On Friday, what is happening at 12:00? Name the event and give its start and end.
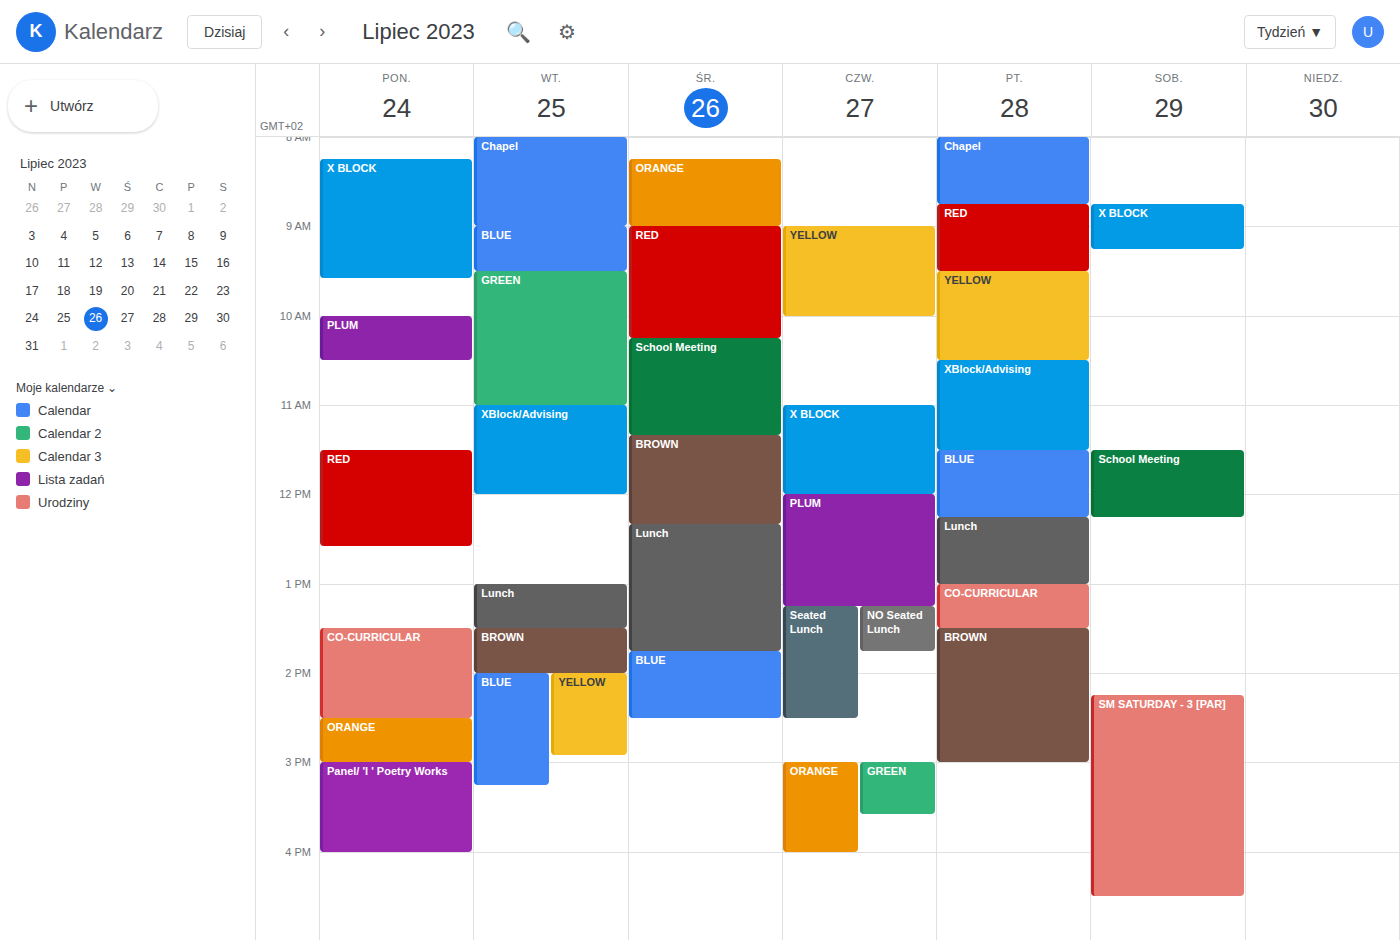
"BLUE", 11:30 to 12:15